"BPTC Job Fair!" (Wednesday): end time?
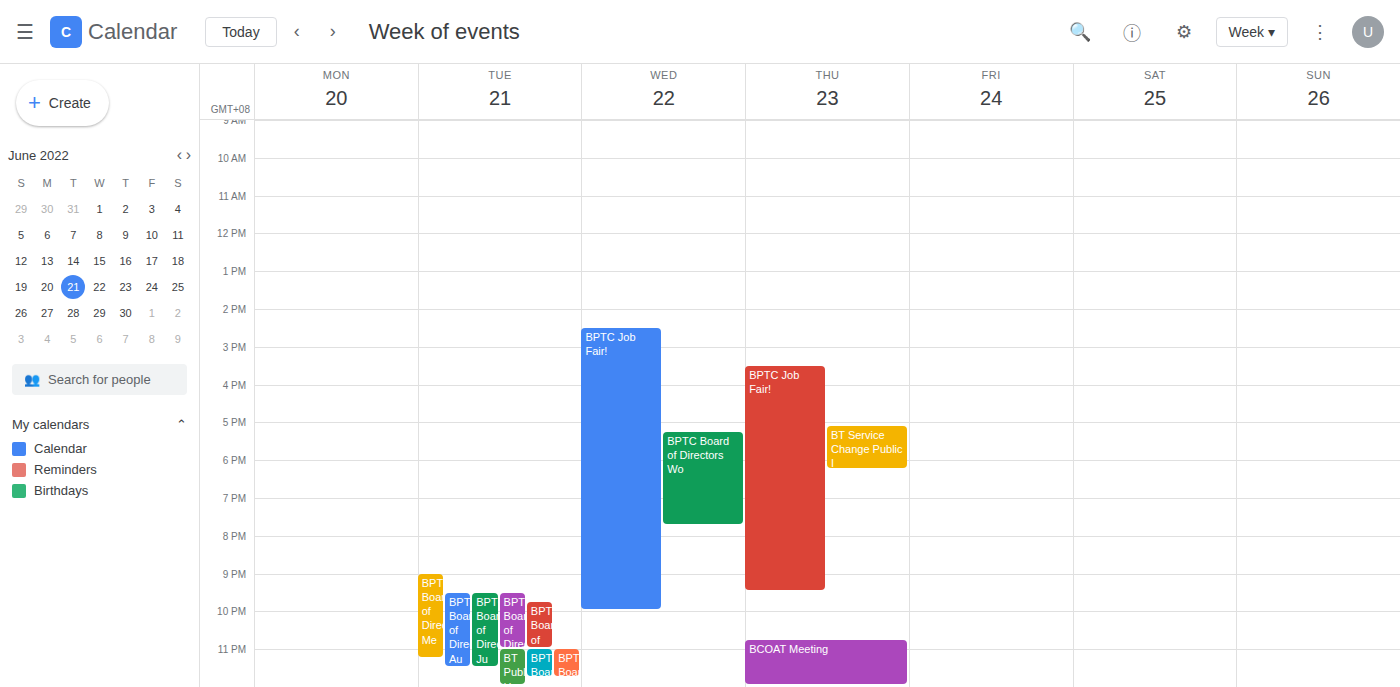
10:00 PM